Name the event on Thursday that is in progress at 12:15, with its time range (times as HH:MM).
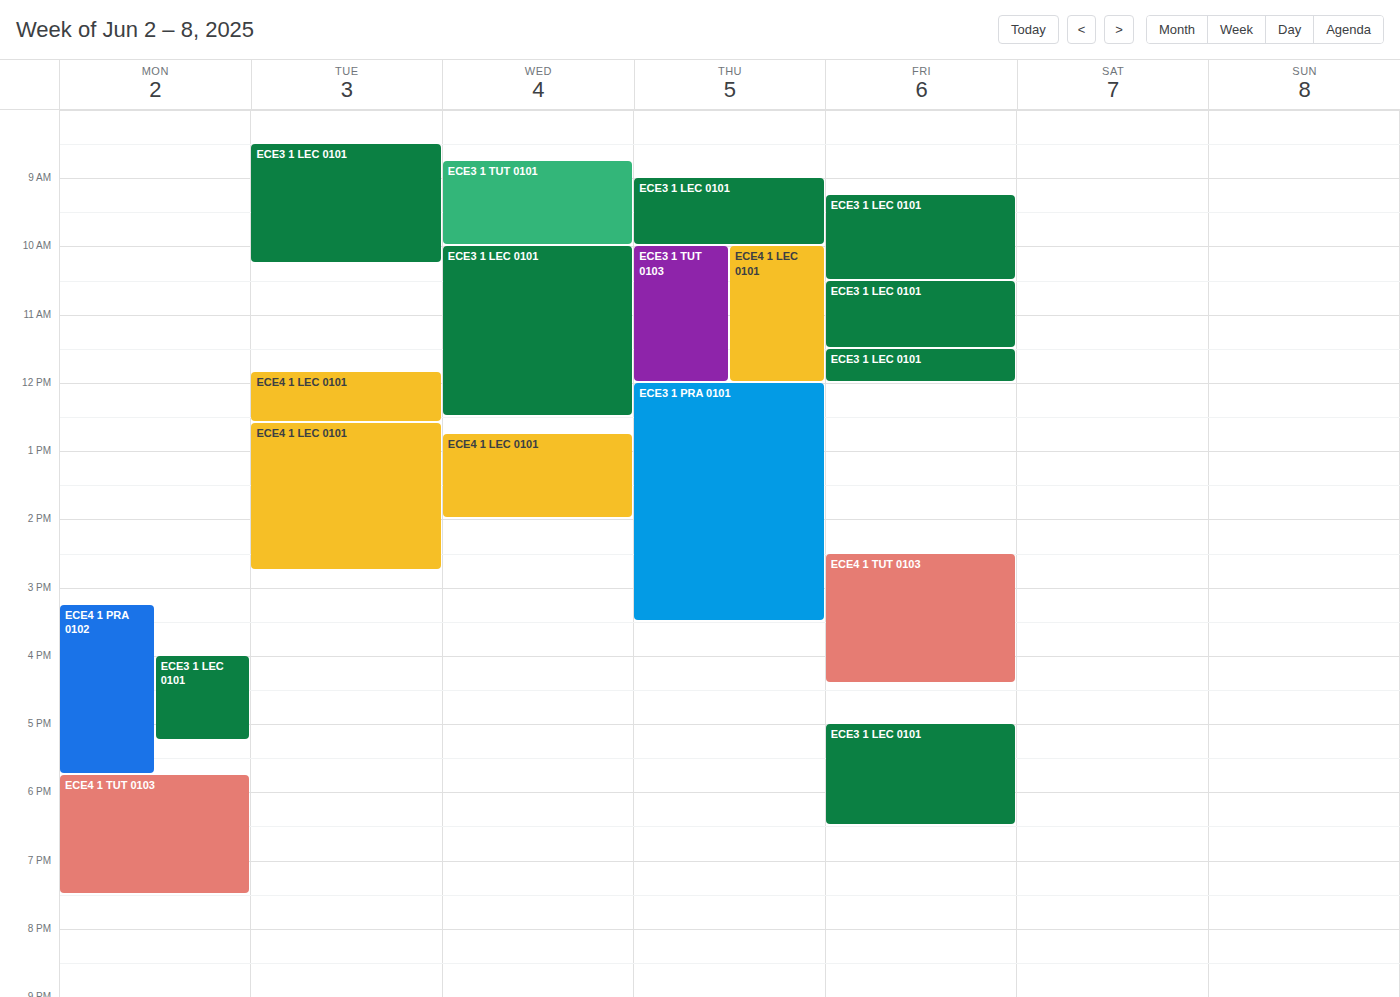
"ECE3 1 PRA 0101", 12:00 to 15:30